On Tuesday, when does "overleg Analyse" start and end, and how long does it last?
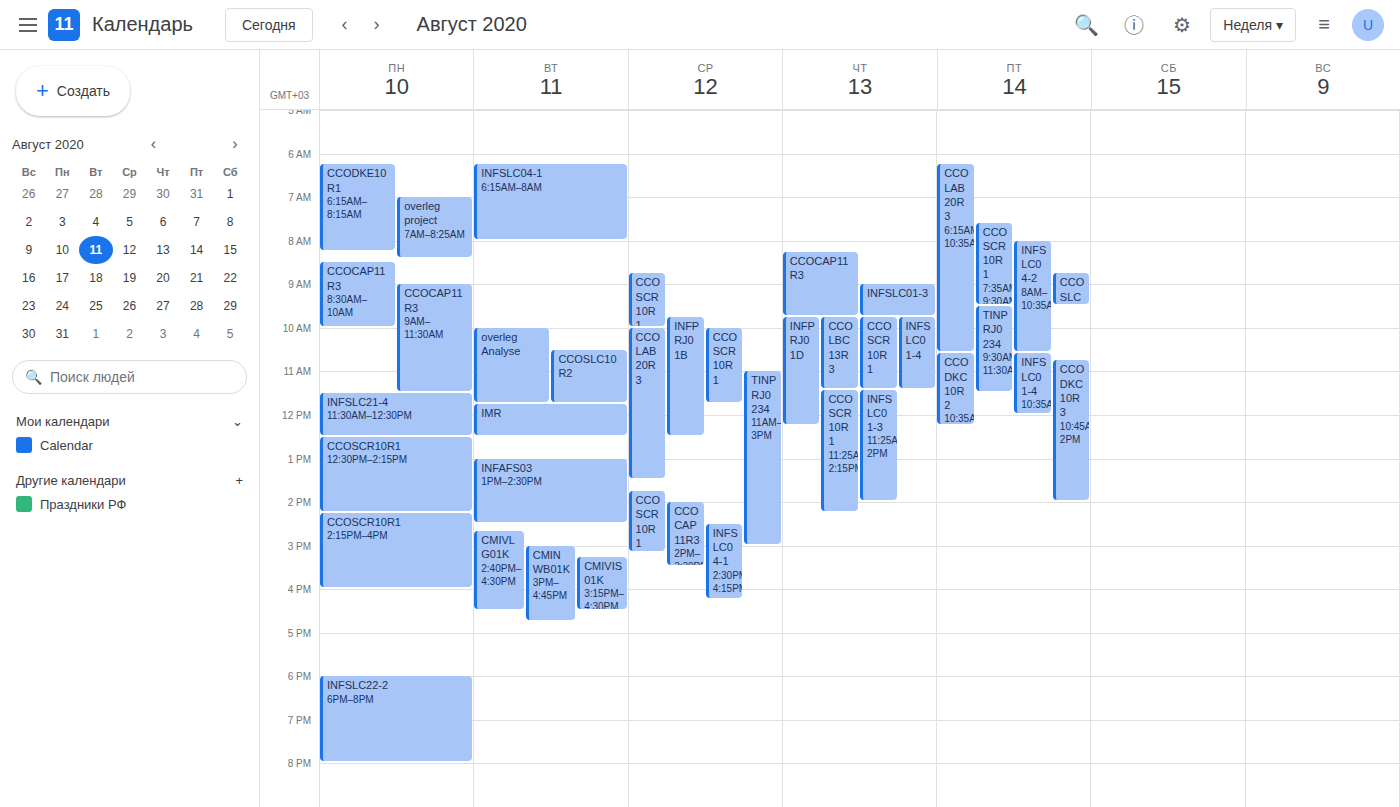
10:00 AM to 11:45 AM, 1 hour 45 minutes